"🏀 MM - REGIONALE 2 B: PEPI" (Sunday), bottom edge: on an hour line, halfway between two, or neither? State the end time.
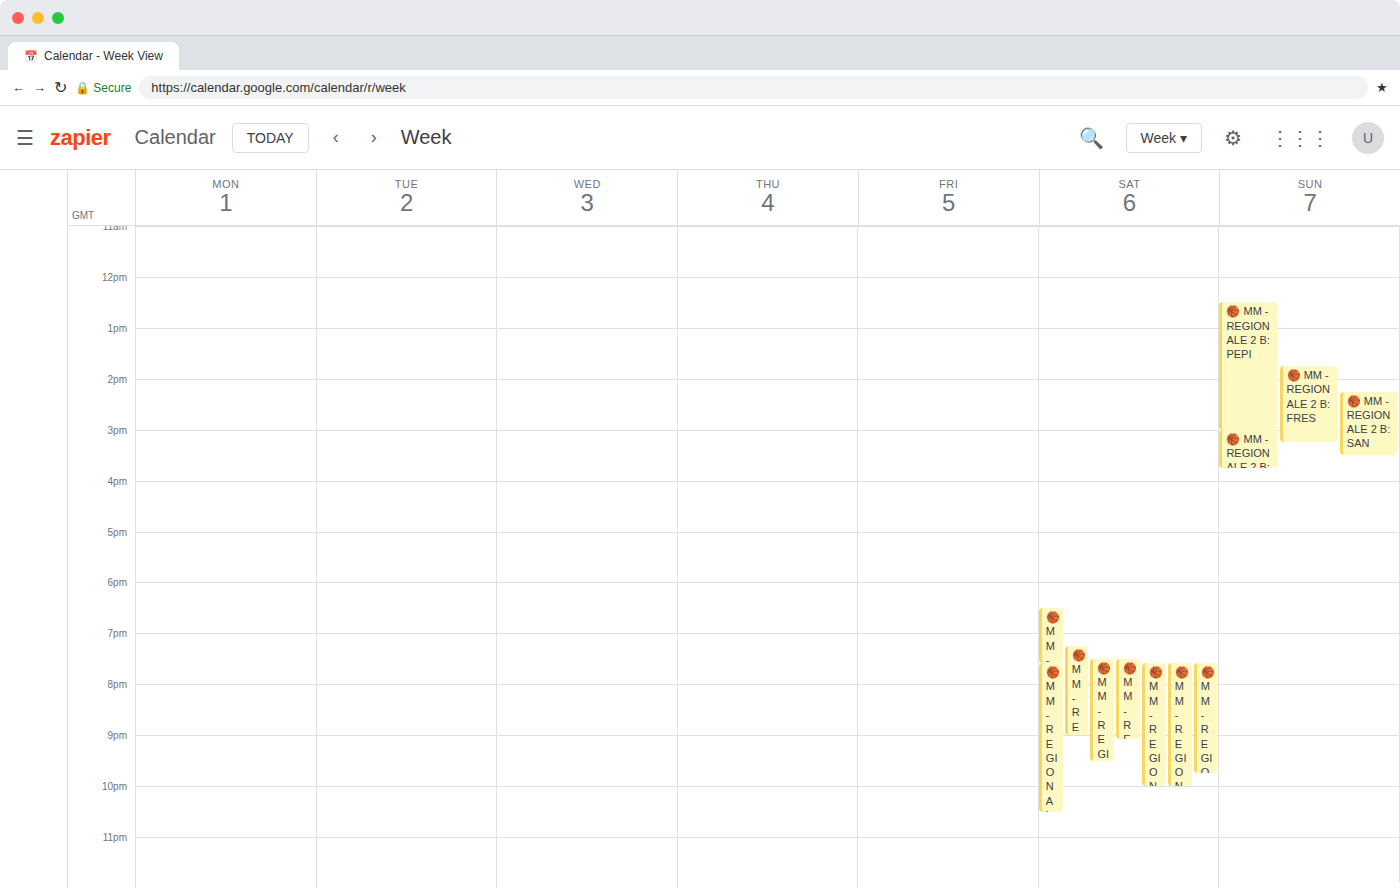
3:00 PM -- exactly on the 3 PM line.